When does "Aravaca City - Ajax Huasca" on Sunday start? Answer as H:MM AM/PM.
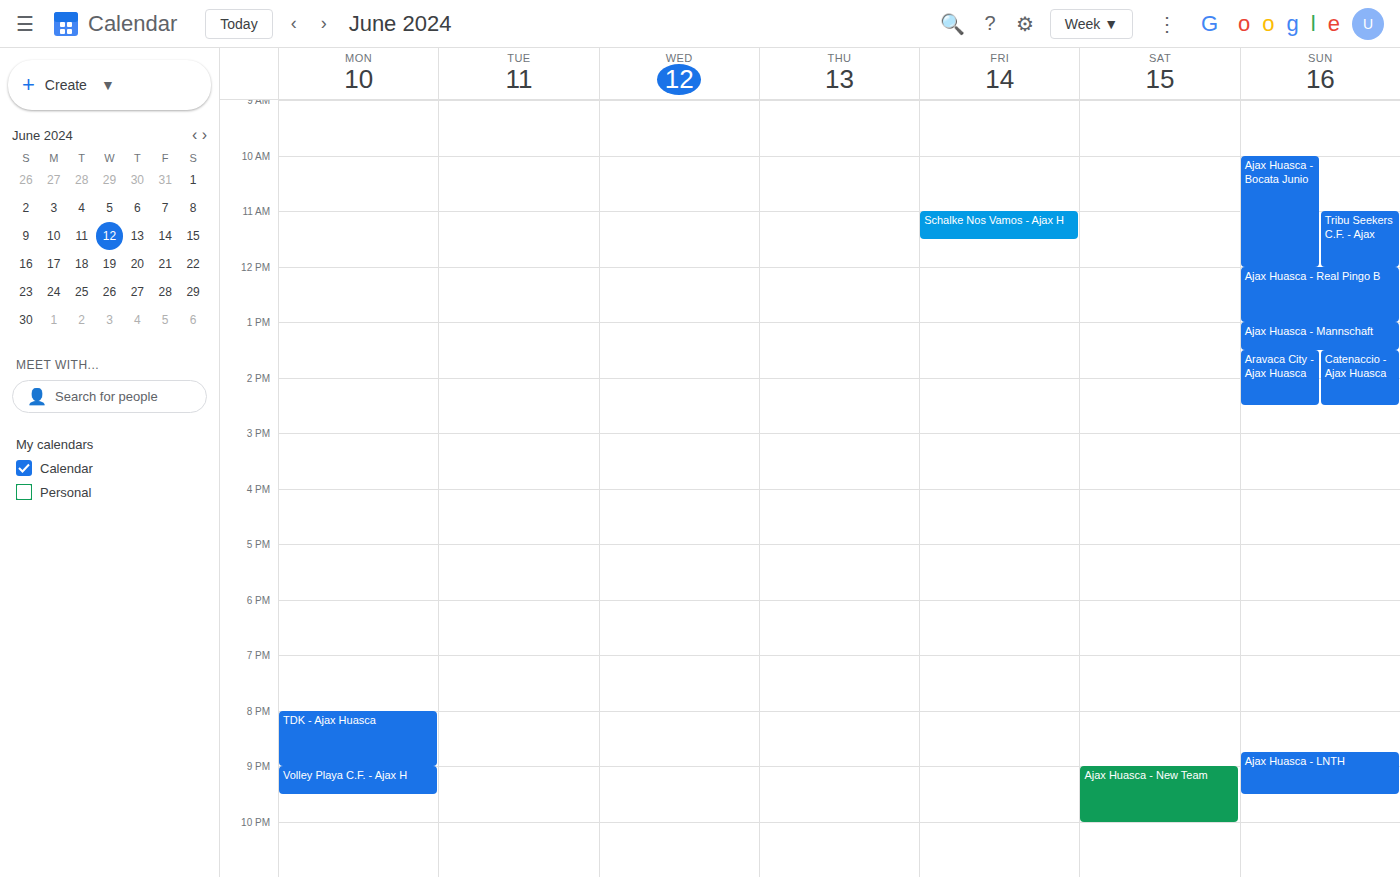
1:30 PM